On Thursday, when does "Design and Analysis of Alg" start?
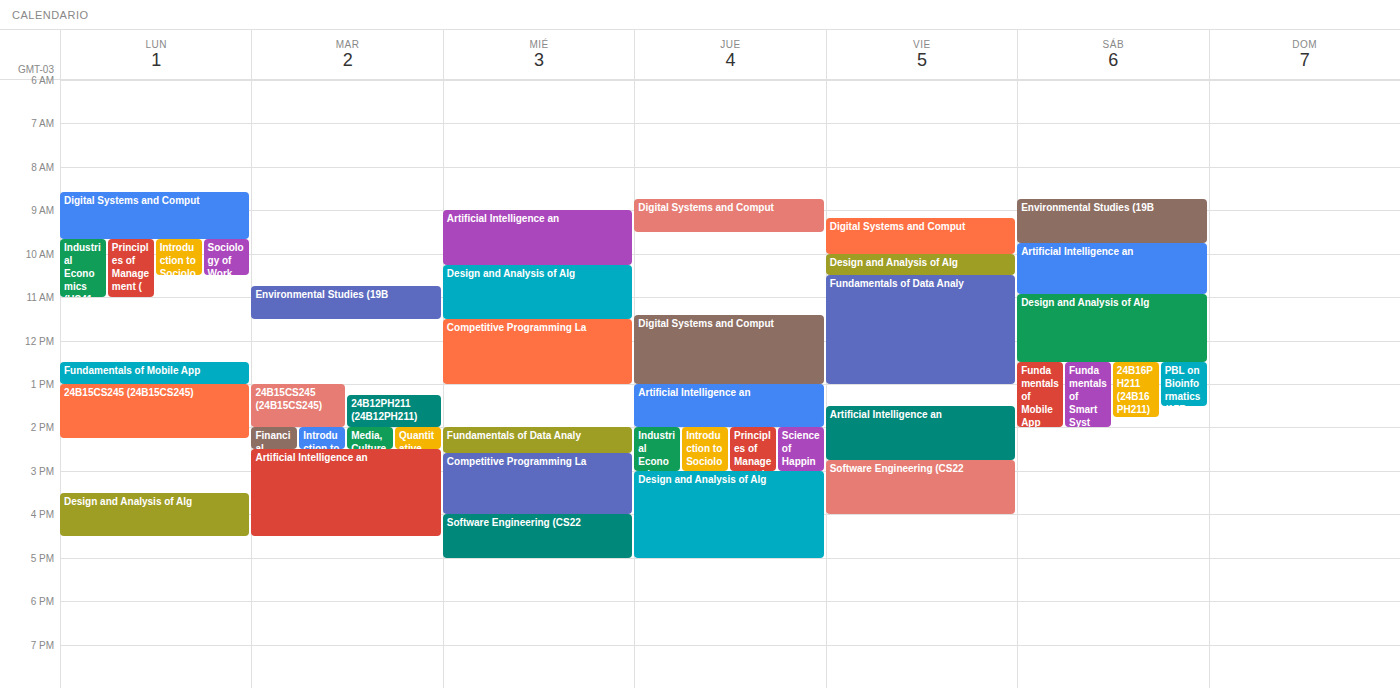
3:00 PM